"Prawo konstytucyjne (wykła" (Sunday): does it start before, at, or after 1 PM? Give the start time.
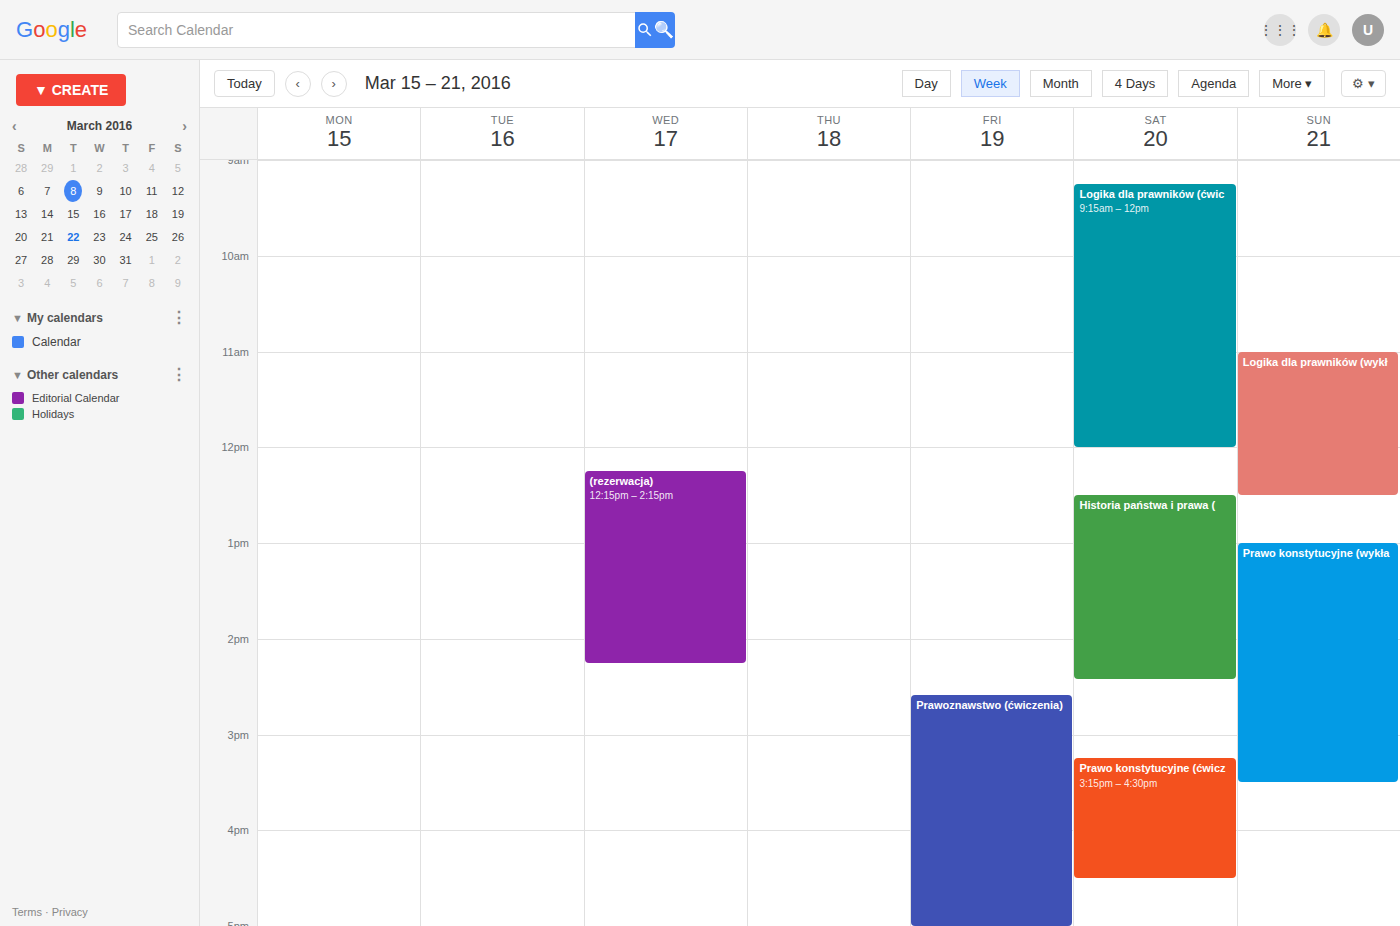
1:00 PM -- exactly at 1 PM, on the 1 PM line.